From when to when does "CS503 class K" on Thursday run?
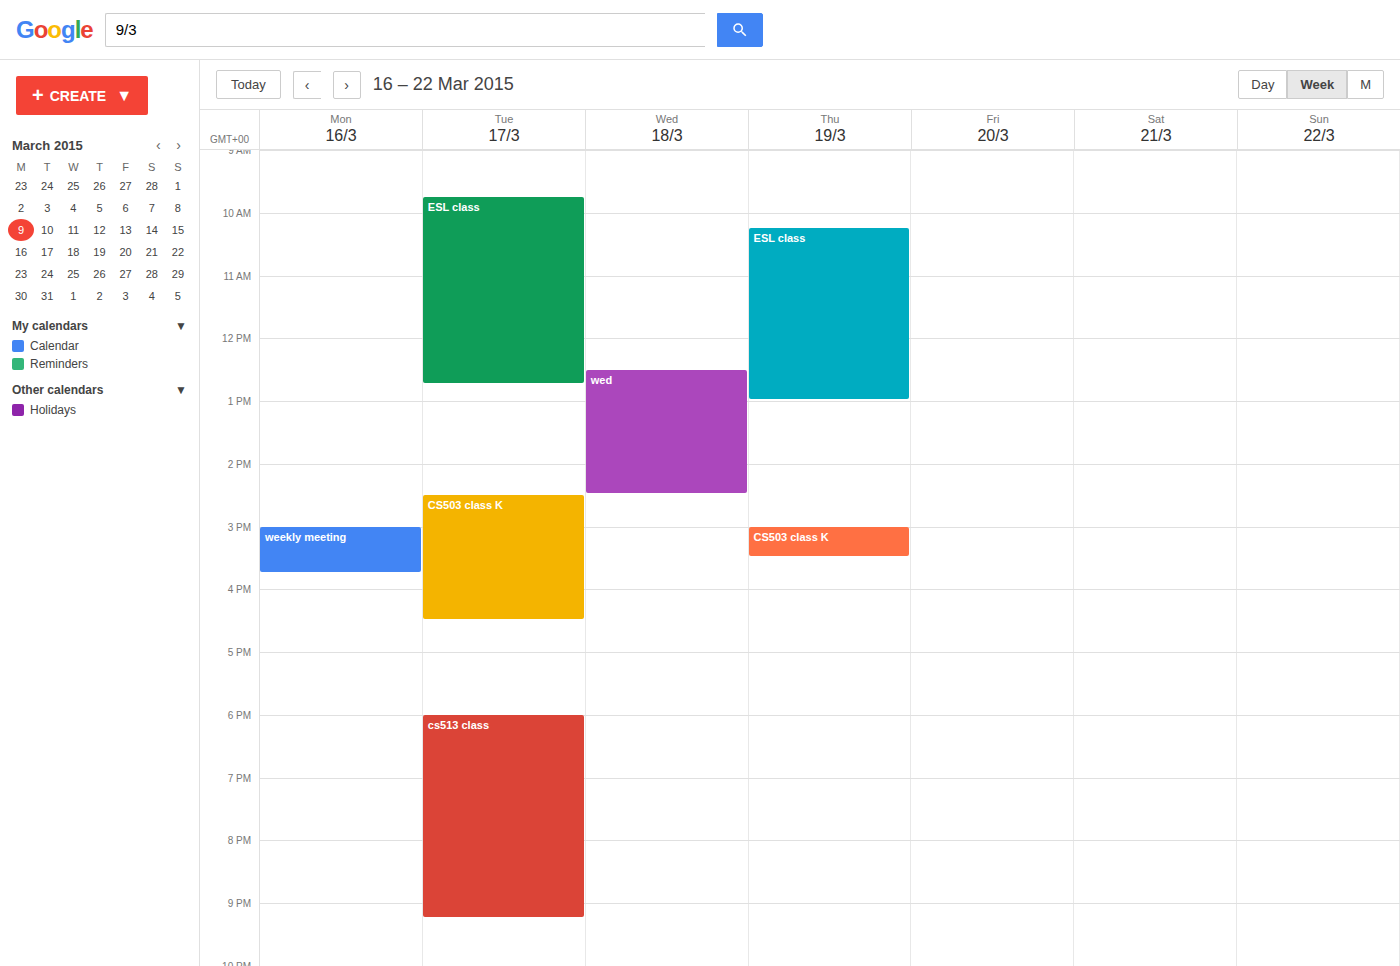
3:00 PM to 3:30 PM